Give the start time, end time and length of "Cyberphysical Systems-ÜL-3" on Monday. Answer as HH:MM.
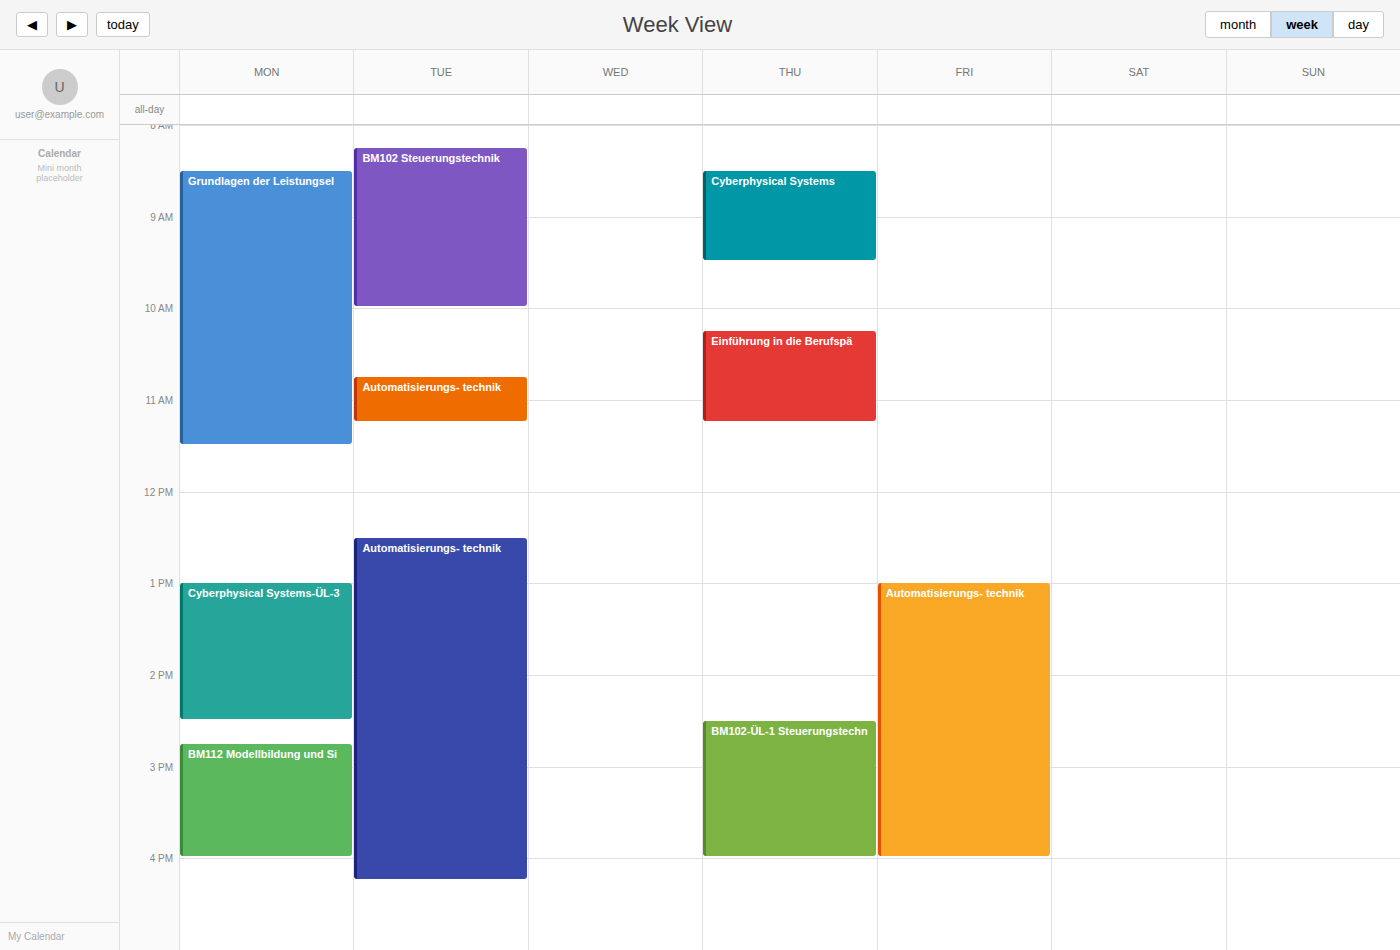
13:00 to 14:30, 1 hour 30 minutes